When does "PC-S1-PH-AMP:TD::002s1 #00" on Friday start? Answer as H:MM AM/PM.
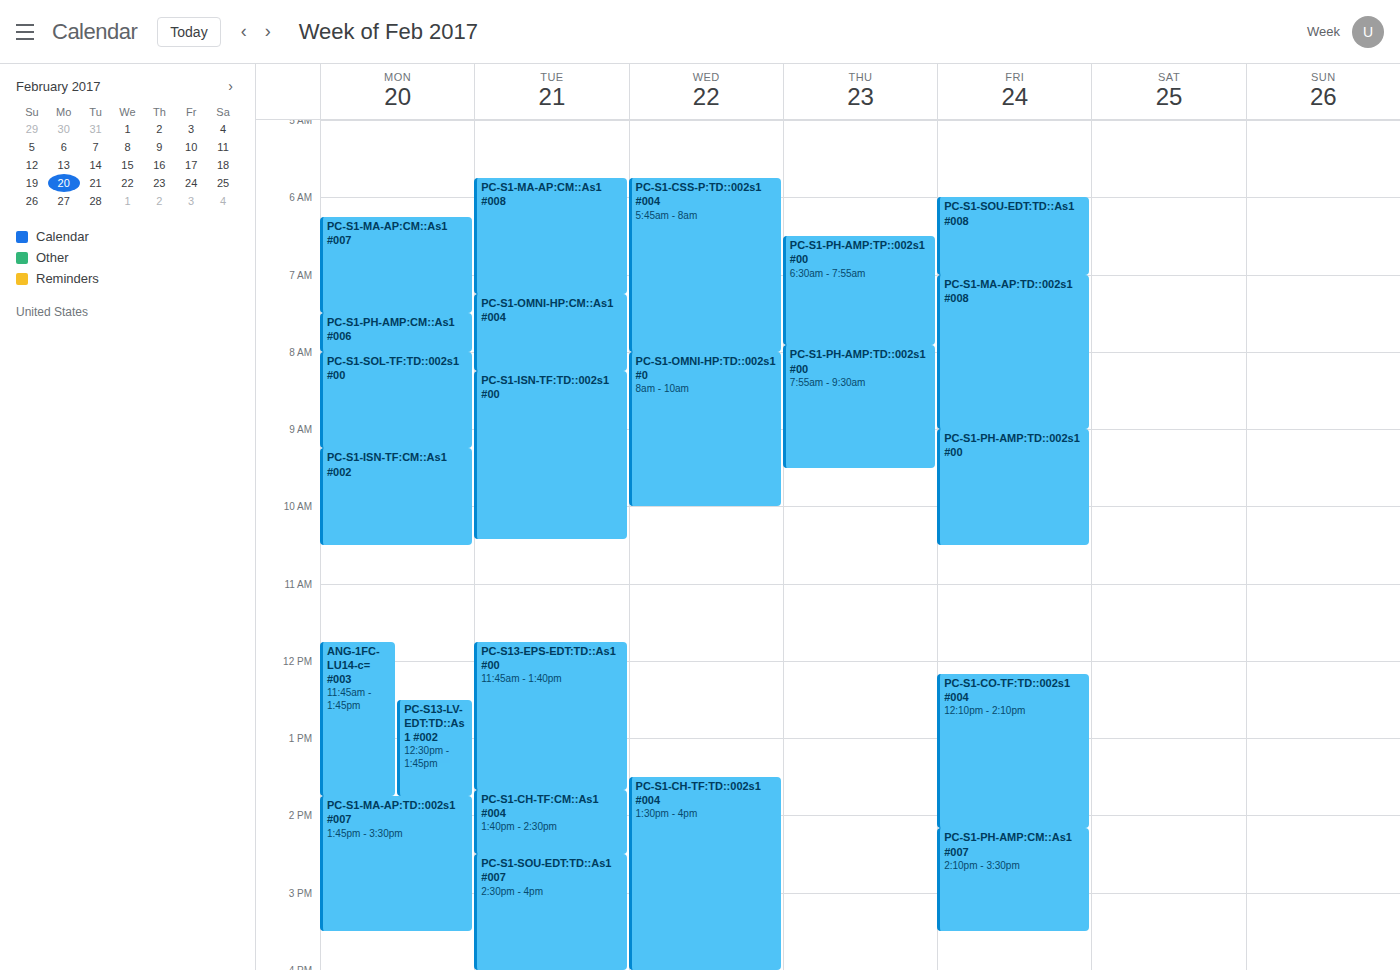
9:00 AM